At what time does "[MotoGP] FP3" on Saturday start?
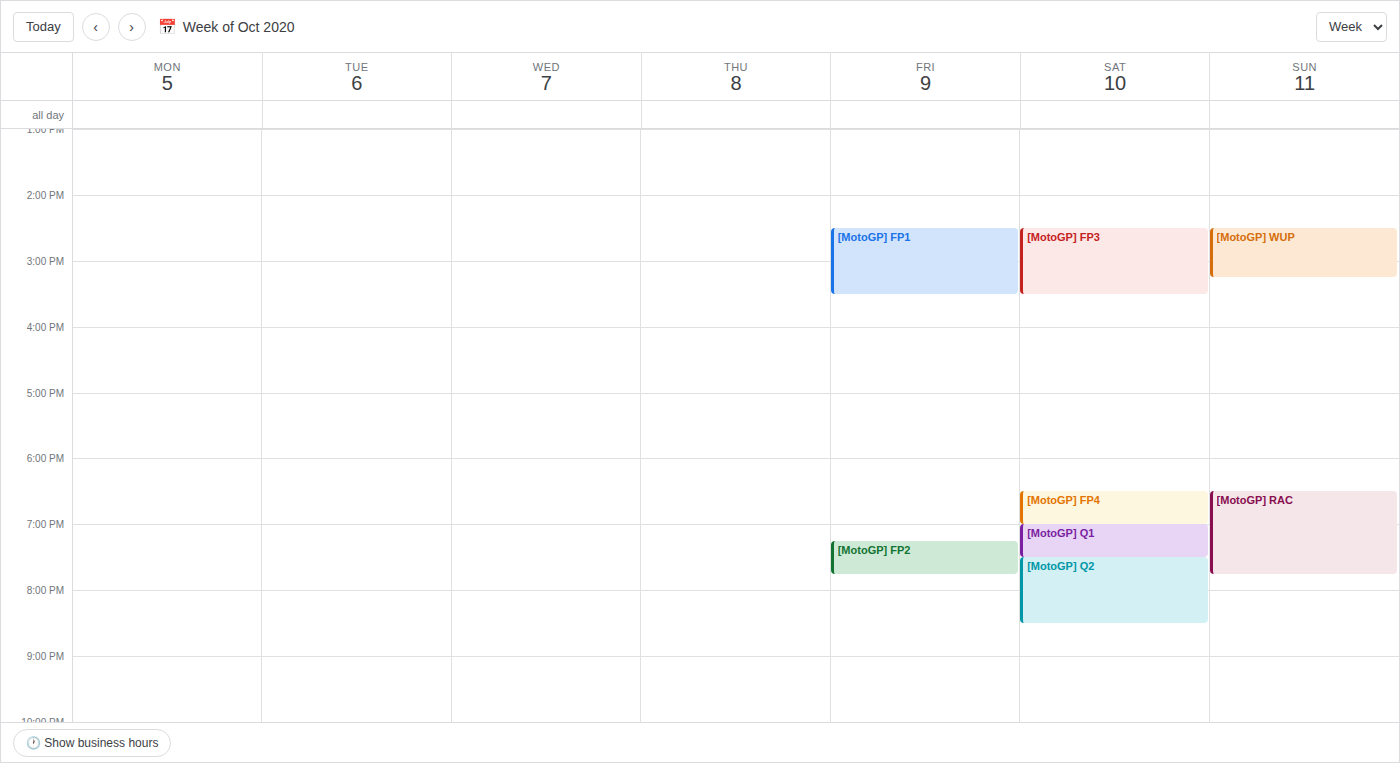
2:30 PM